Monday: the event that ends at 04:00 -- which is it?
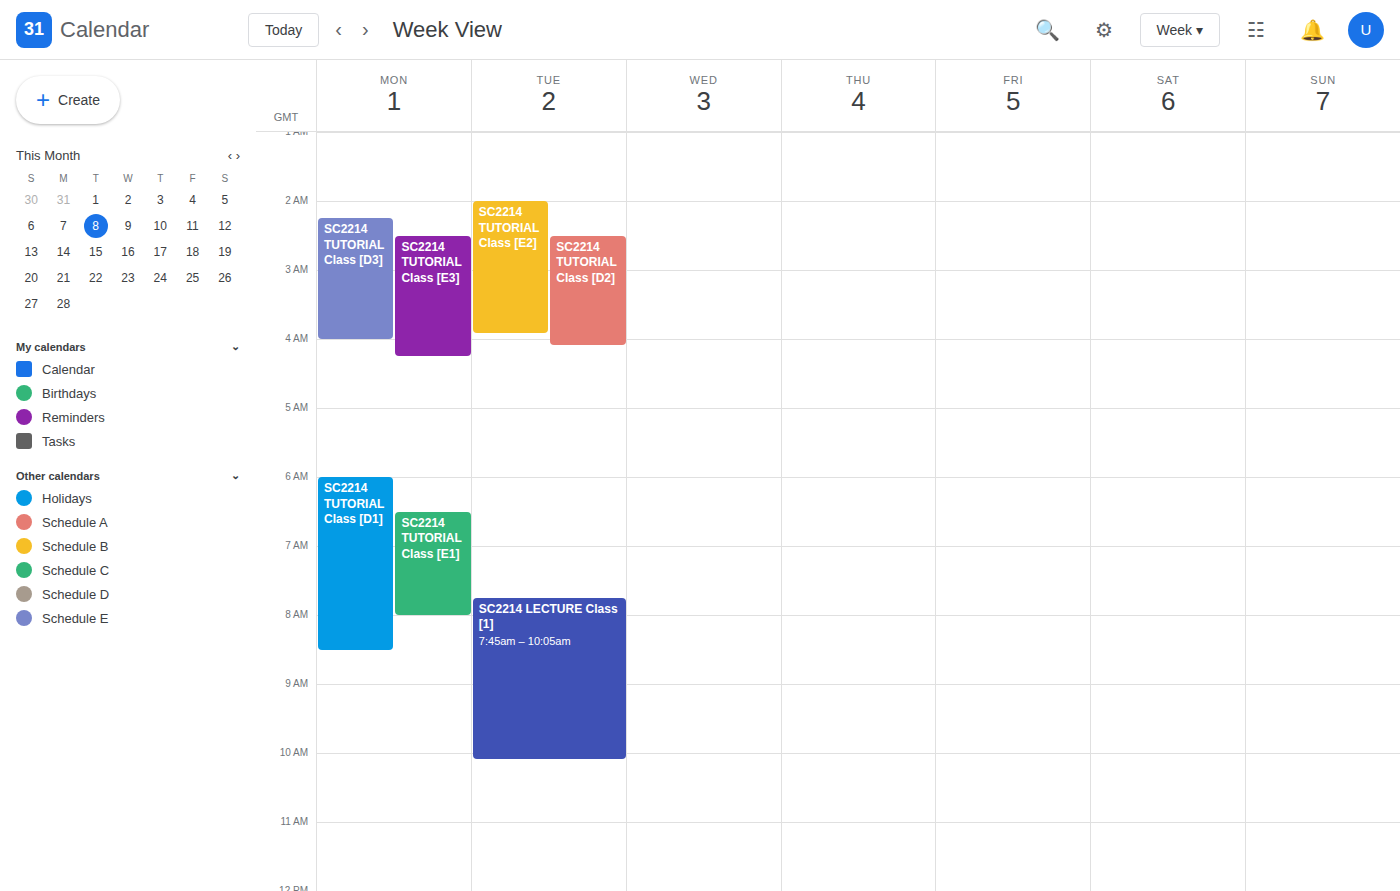
"SC2214 TUTORIAL Class [D3]"